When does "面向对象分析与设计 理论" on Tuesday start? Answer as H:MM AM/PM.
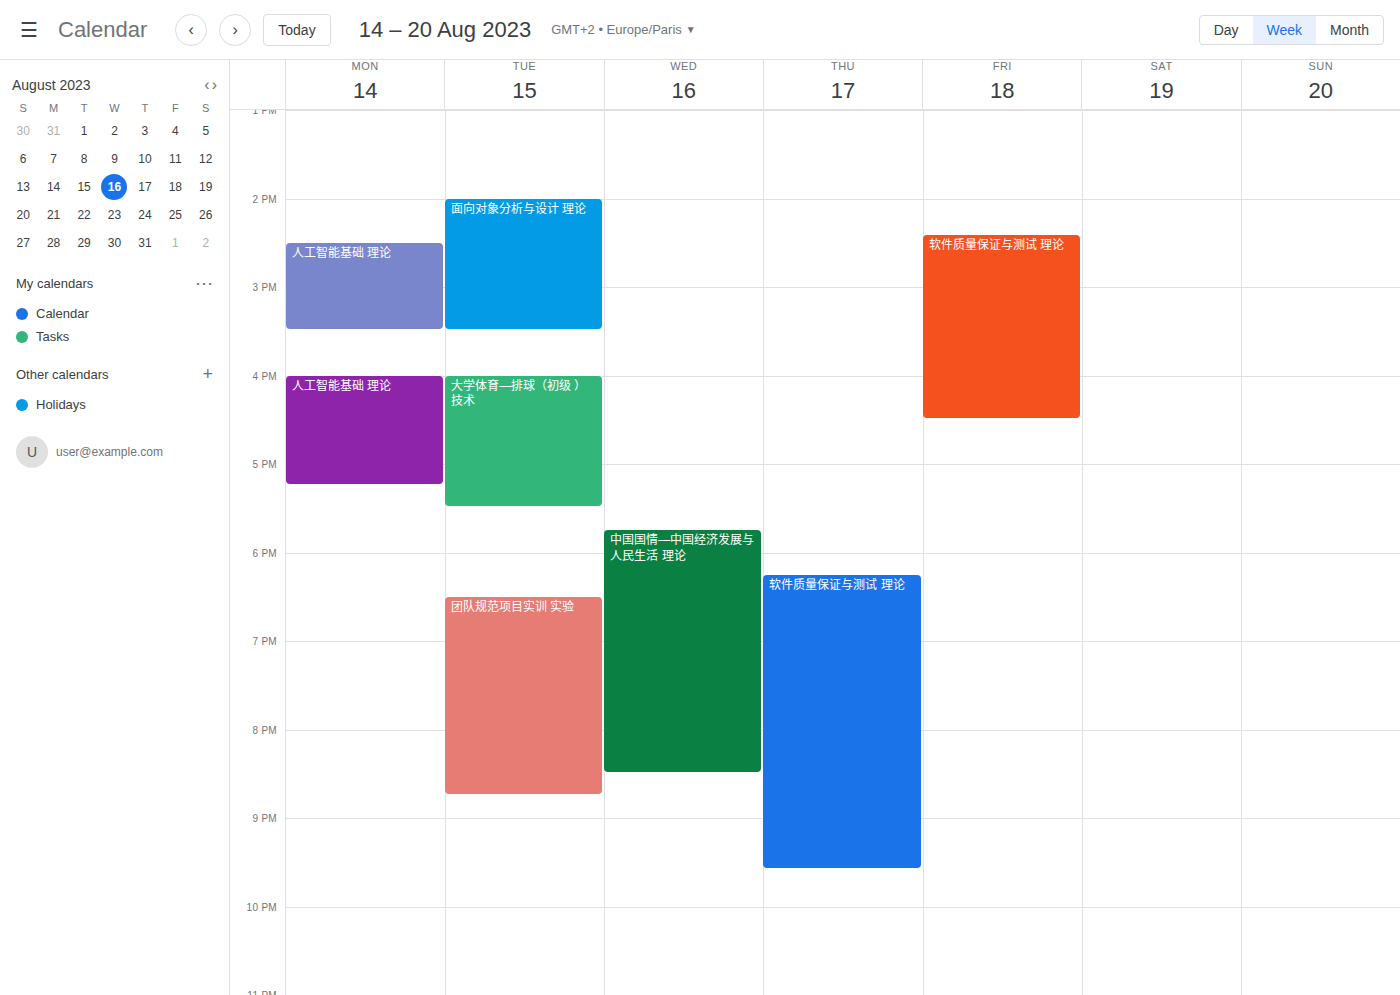
2:00 PM